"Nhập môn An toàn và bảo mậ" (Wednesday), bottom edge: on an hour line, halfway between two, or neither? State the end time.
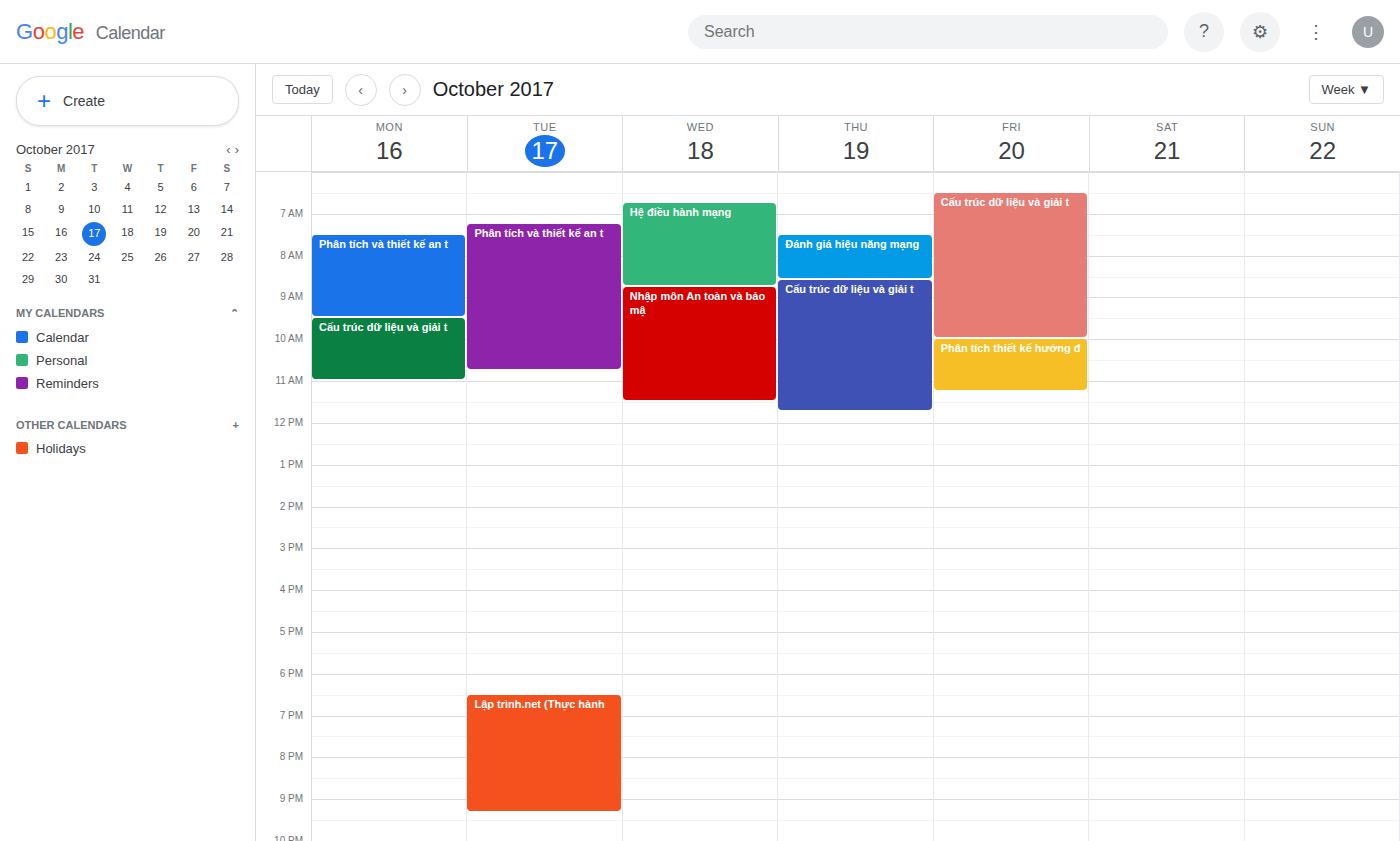
11:30 AM -- halfway between the 11 AM and 12 PM lines.